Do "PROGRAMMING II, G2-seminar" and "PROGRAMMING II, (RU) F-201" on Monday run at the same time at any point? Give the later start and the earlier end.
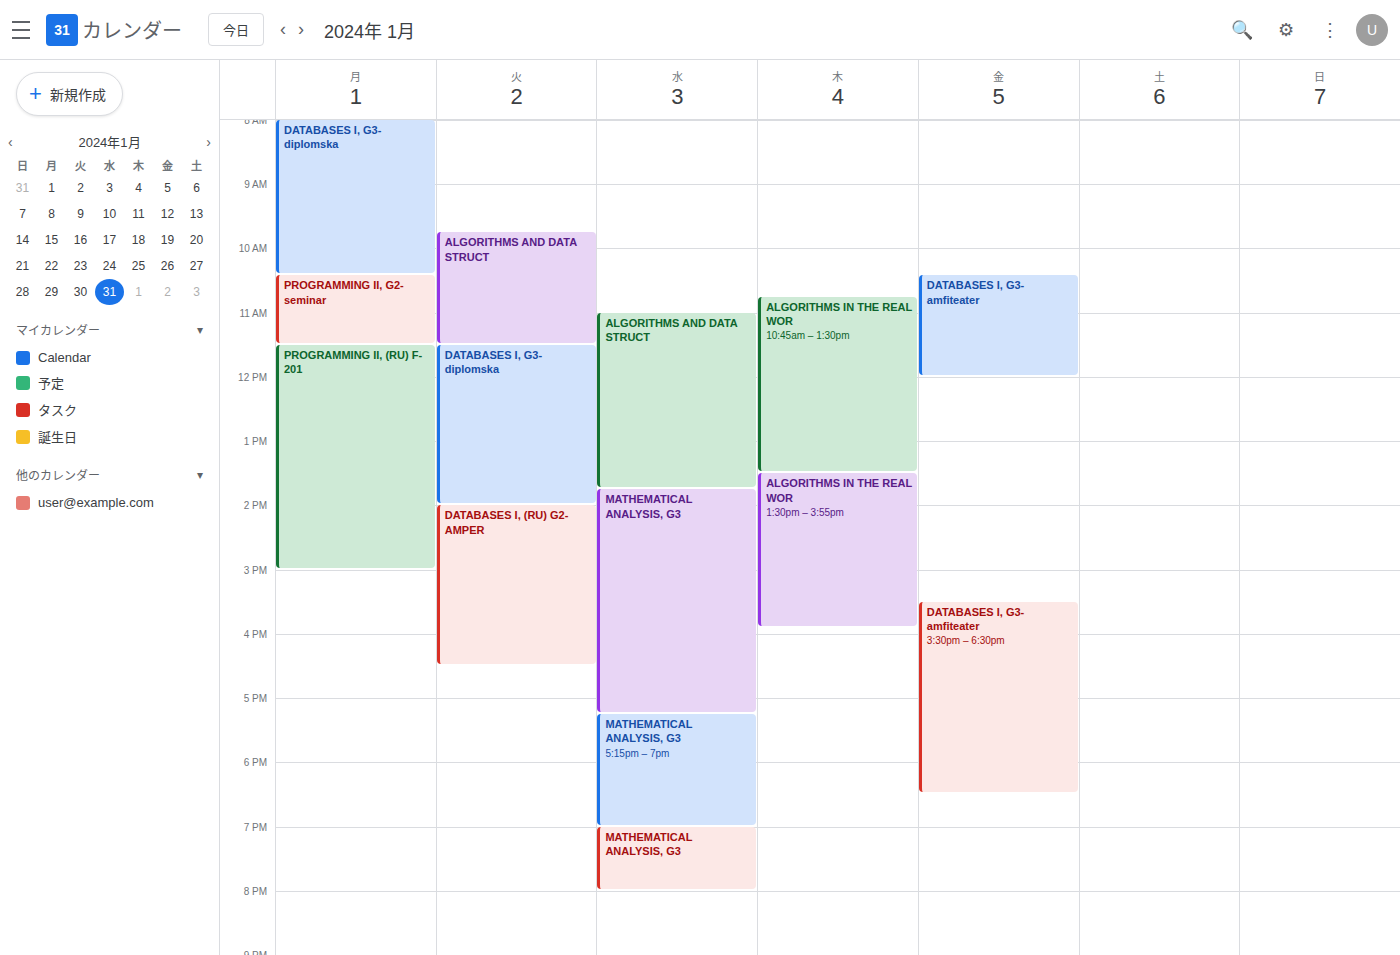
"PROGRAMMING II, G2-seminar" ends at 11:30 AM, exactly when "PROGRAMMING II, (RU) F-201" starts -- they touch but do not overlap.